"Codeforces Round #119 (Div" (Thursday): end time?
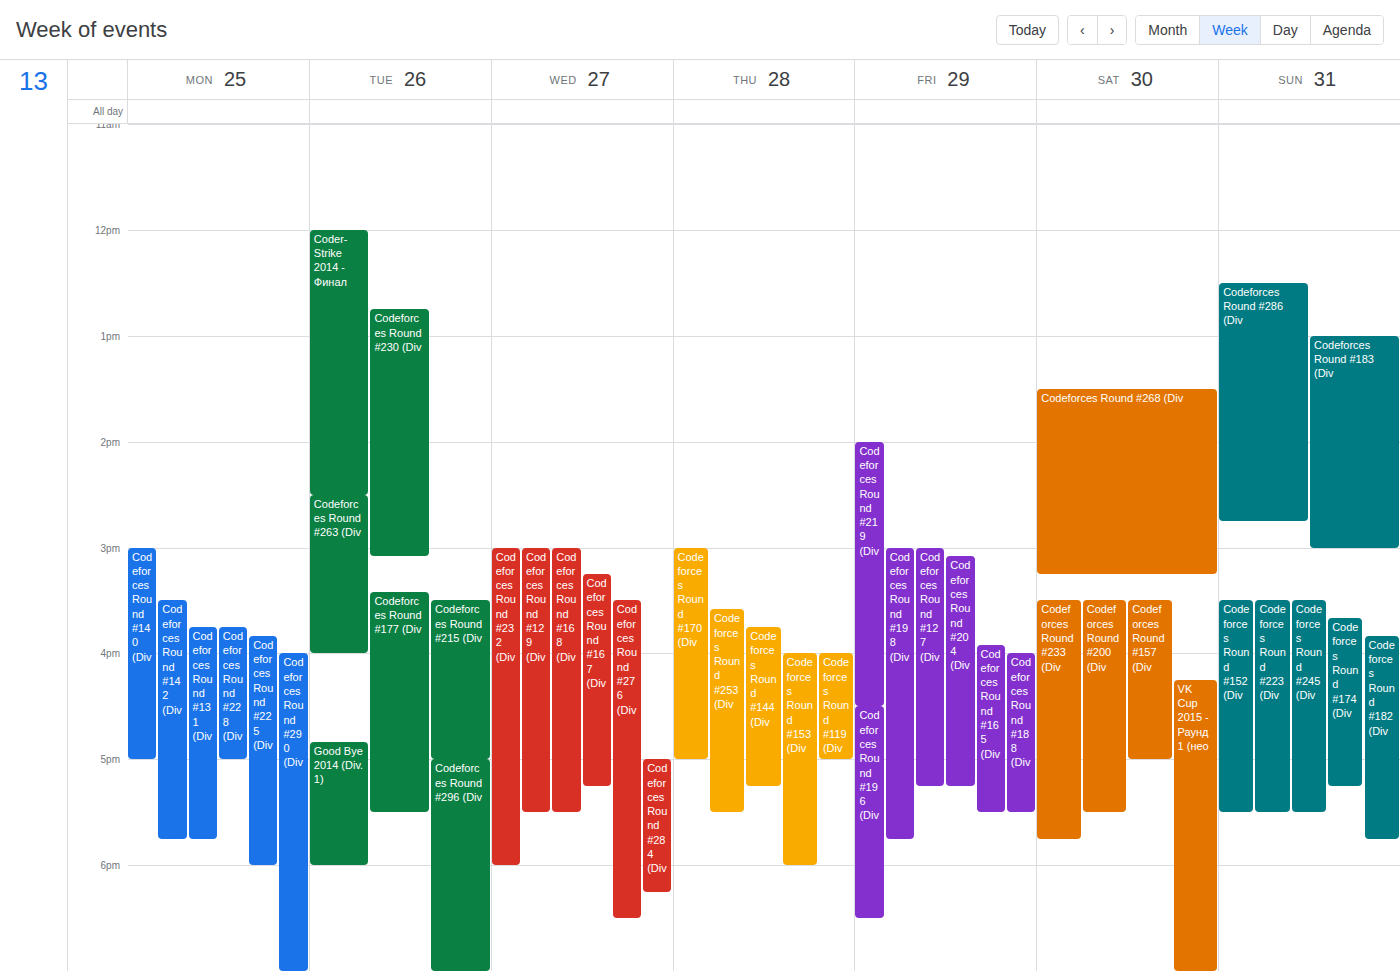
17:00